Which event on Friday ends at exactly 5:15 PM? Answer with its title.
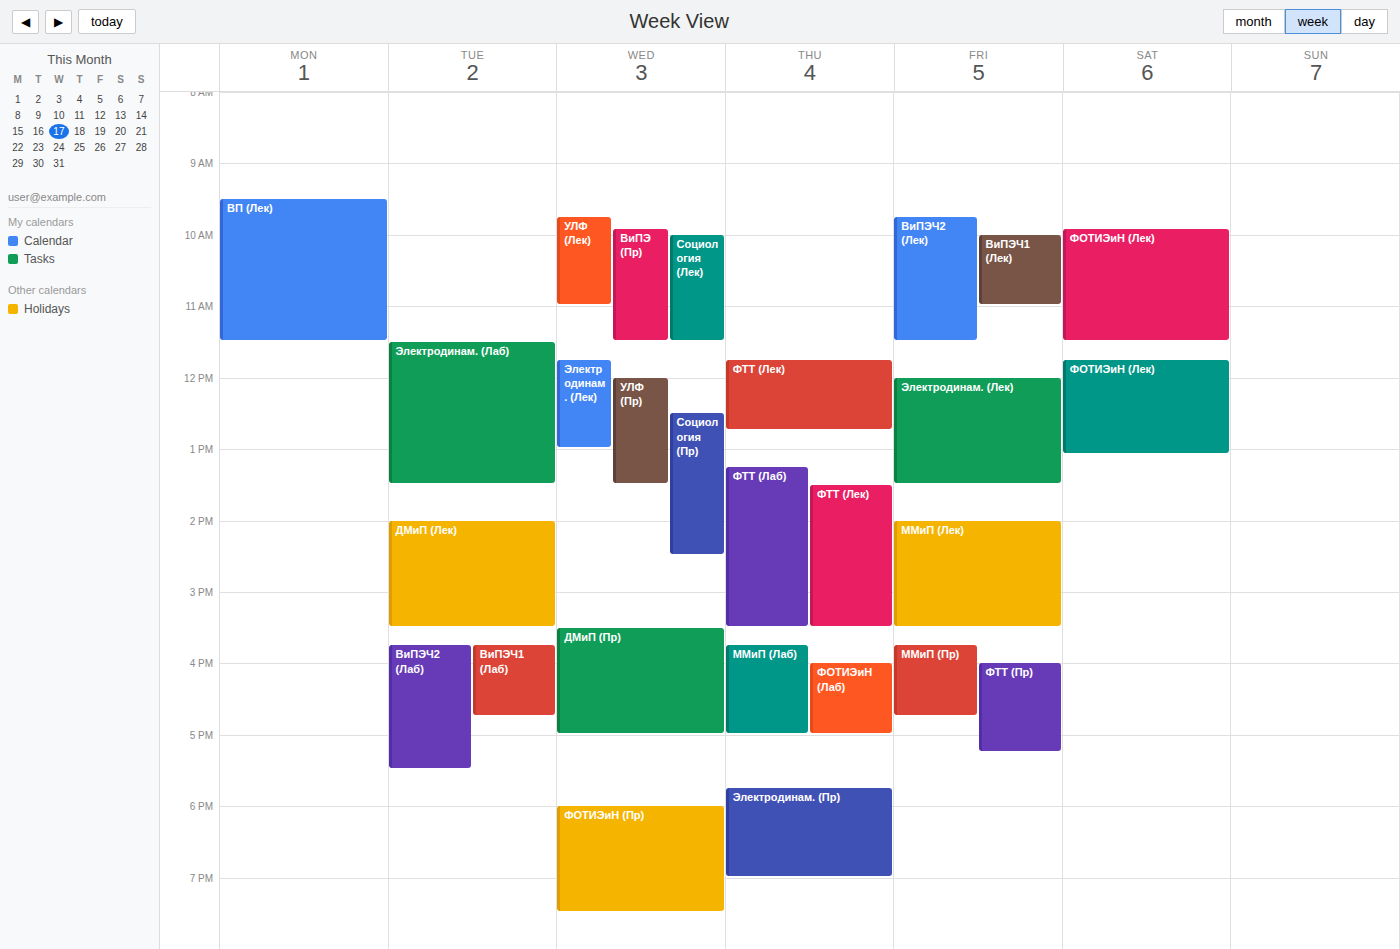
"ФТТ (Пр)"